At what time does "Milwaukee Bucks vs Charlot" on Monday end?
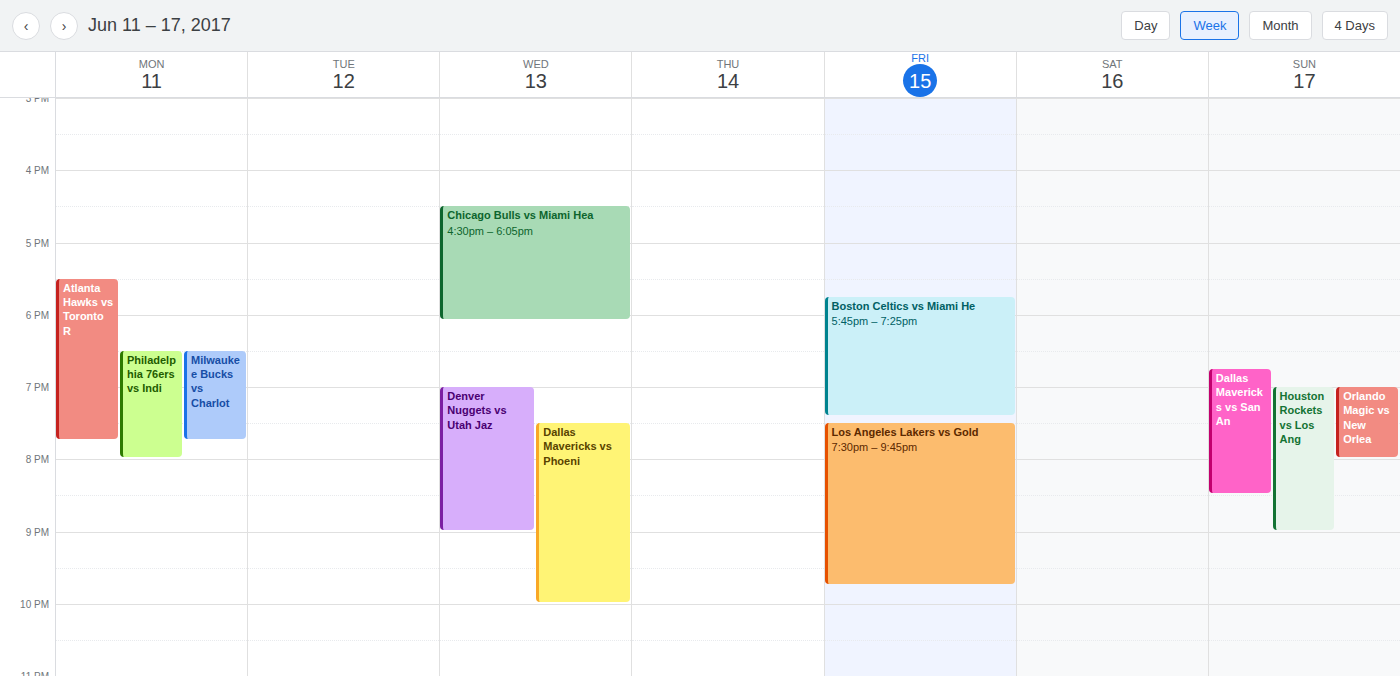
7:45 PM